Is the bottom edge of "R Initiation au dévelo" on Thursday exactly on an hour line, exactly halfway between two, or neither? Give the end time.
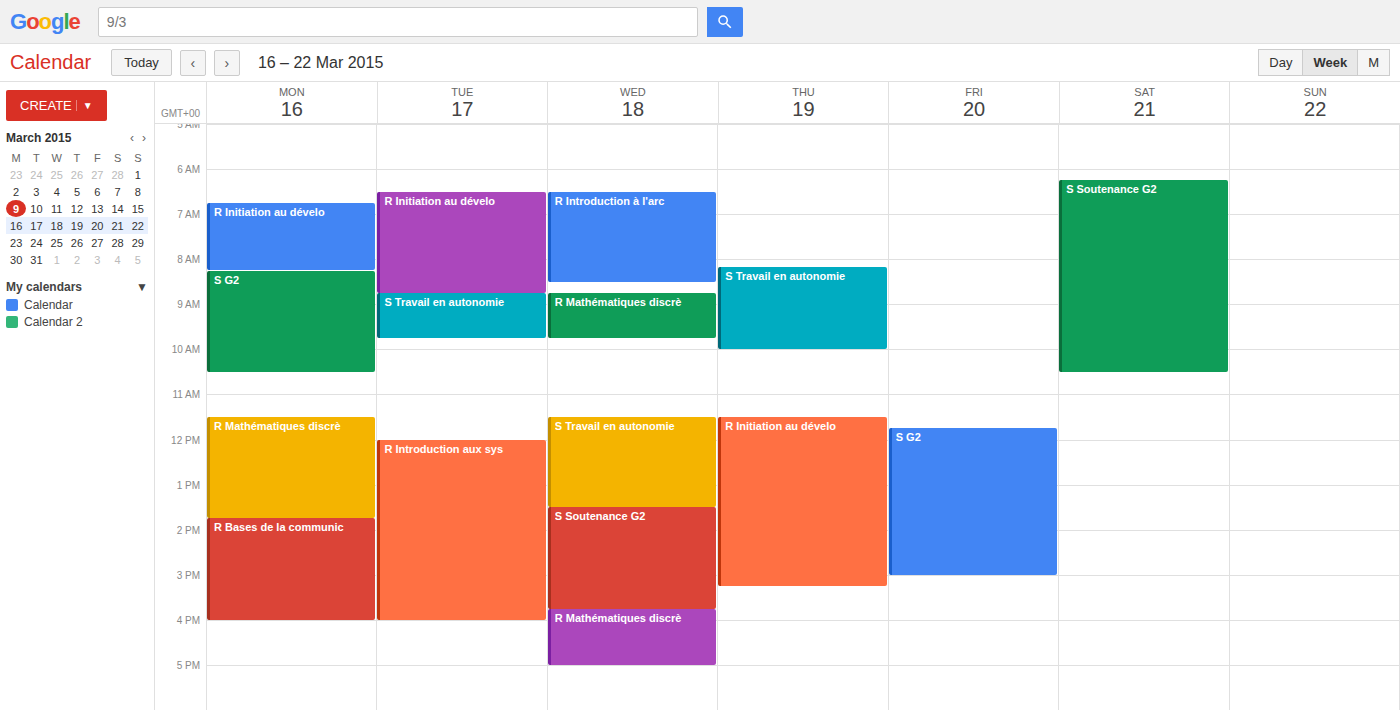
3:15 PM -- neither: a quarter of the way from the 3 PM line to the 4 PM line.